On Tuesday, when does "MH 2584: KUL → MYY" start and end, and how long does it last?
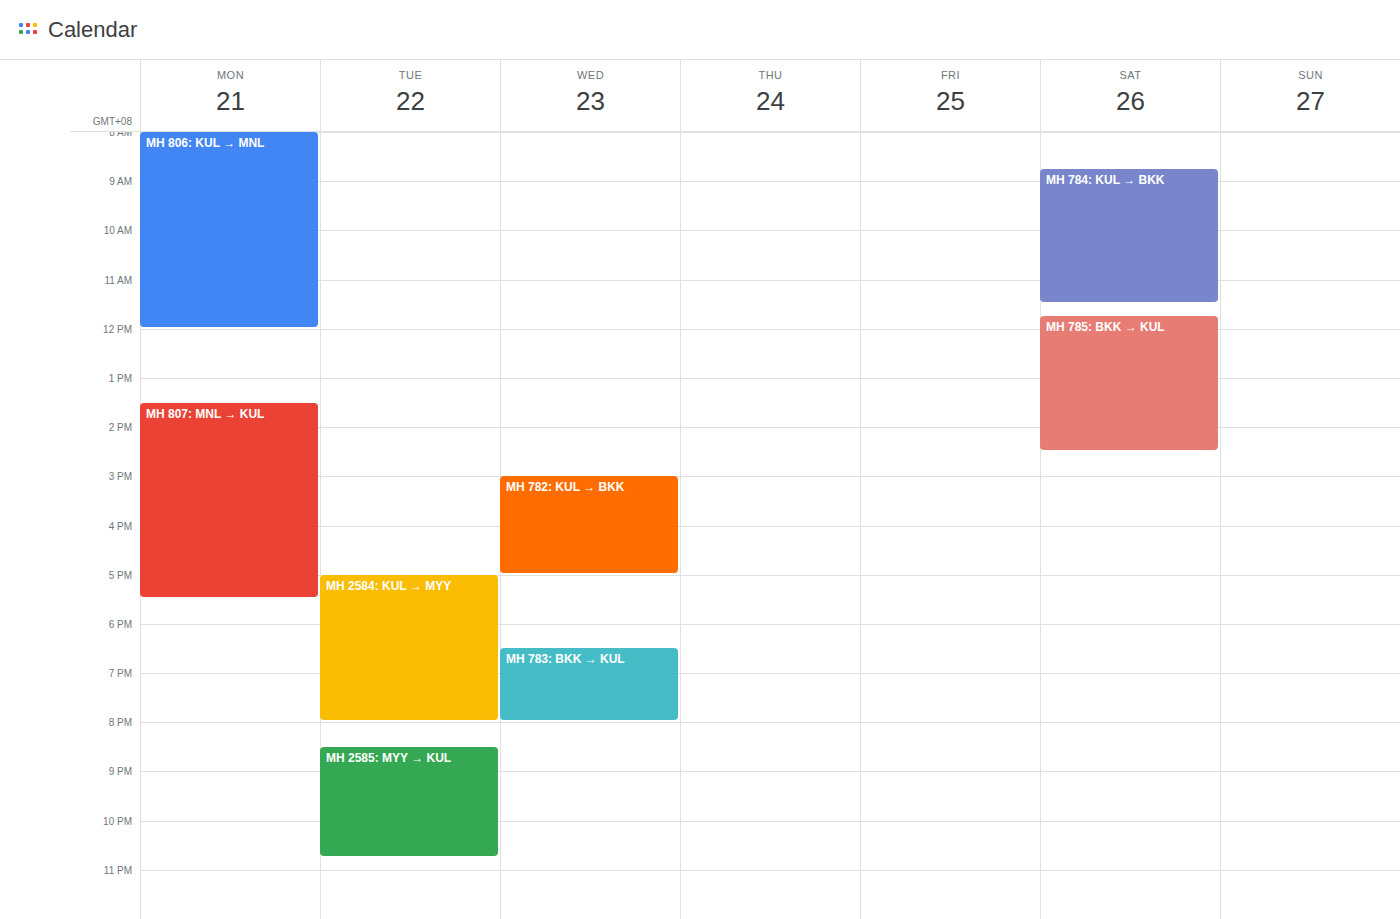
5:00 PM to 8:00 PM, 3 hours